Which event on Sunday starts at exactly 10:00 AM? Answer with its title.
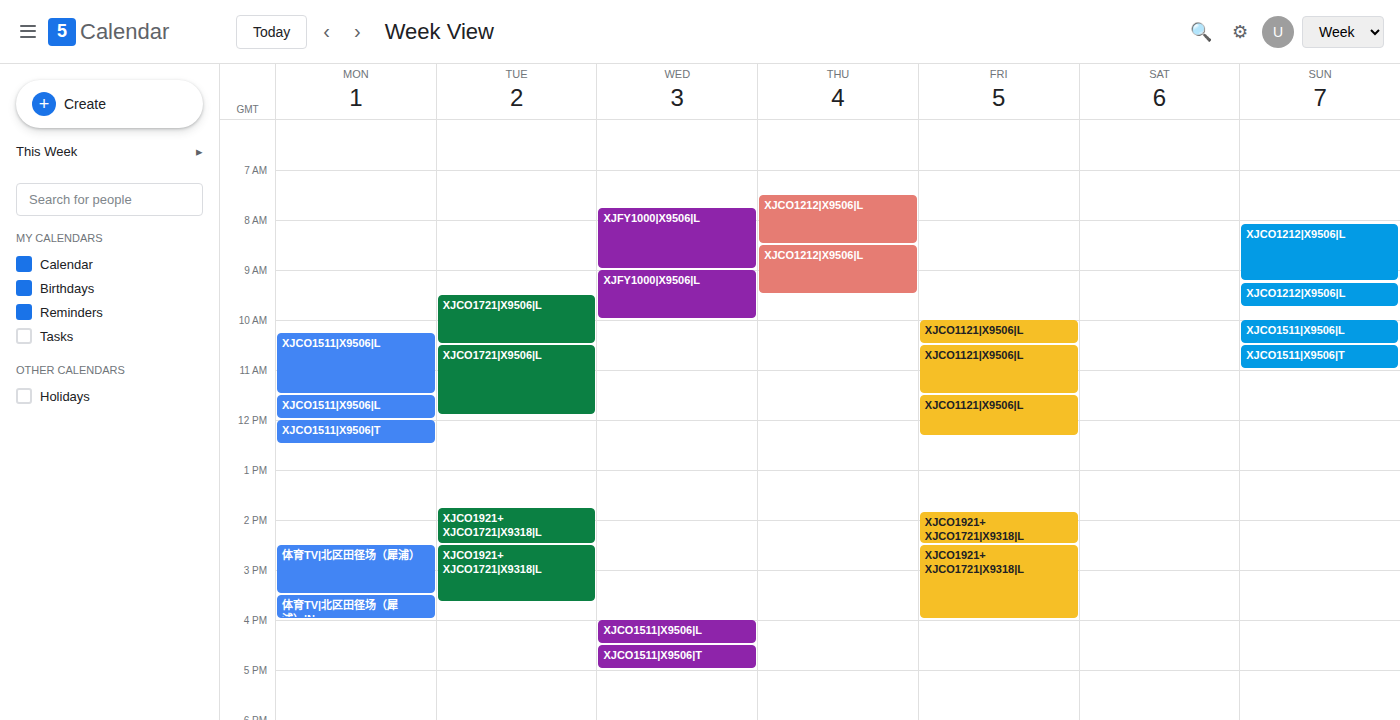
"XJCO1511|X9506|L"